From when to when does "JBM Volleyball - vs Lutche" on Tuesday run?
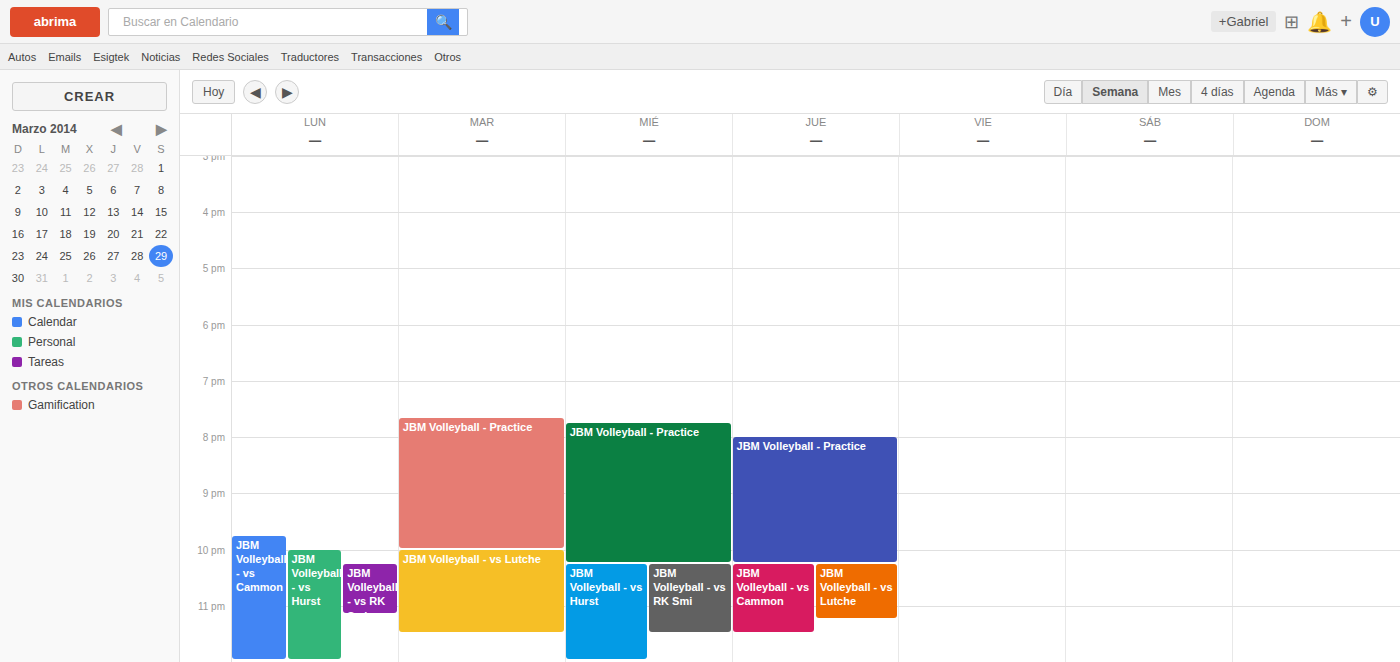
10:00 PM to 11:30 PM